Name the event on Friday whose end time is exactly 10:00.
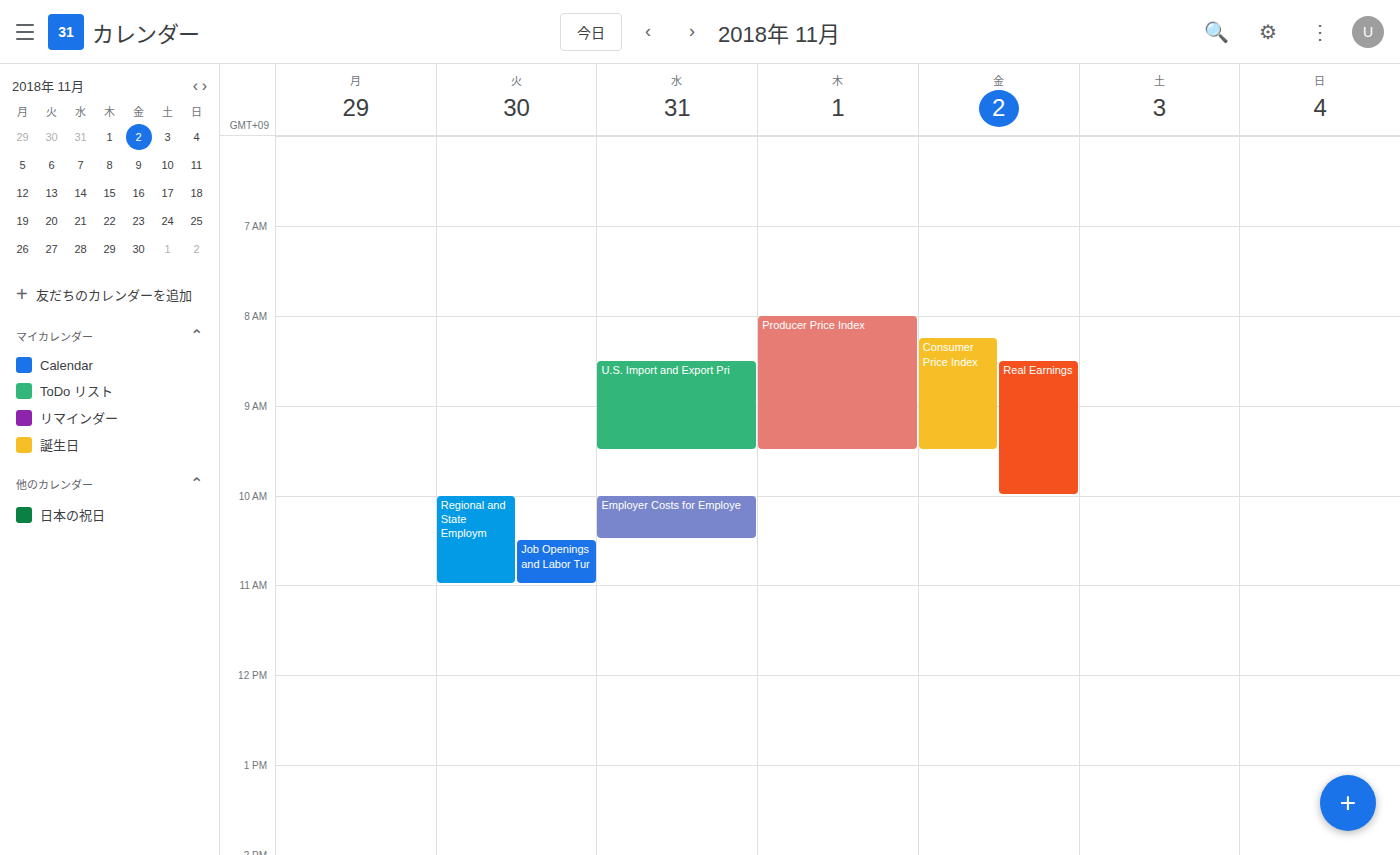
"Real Earnings"